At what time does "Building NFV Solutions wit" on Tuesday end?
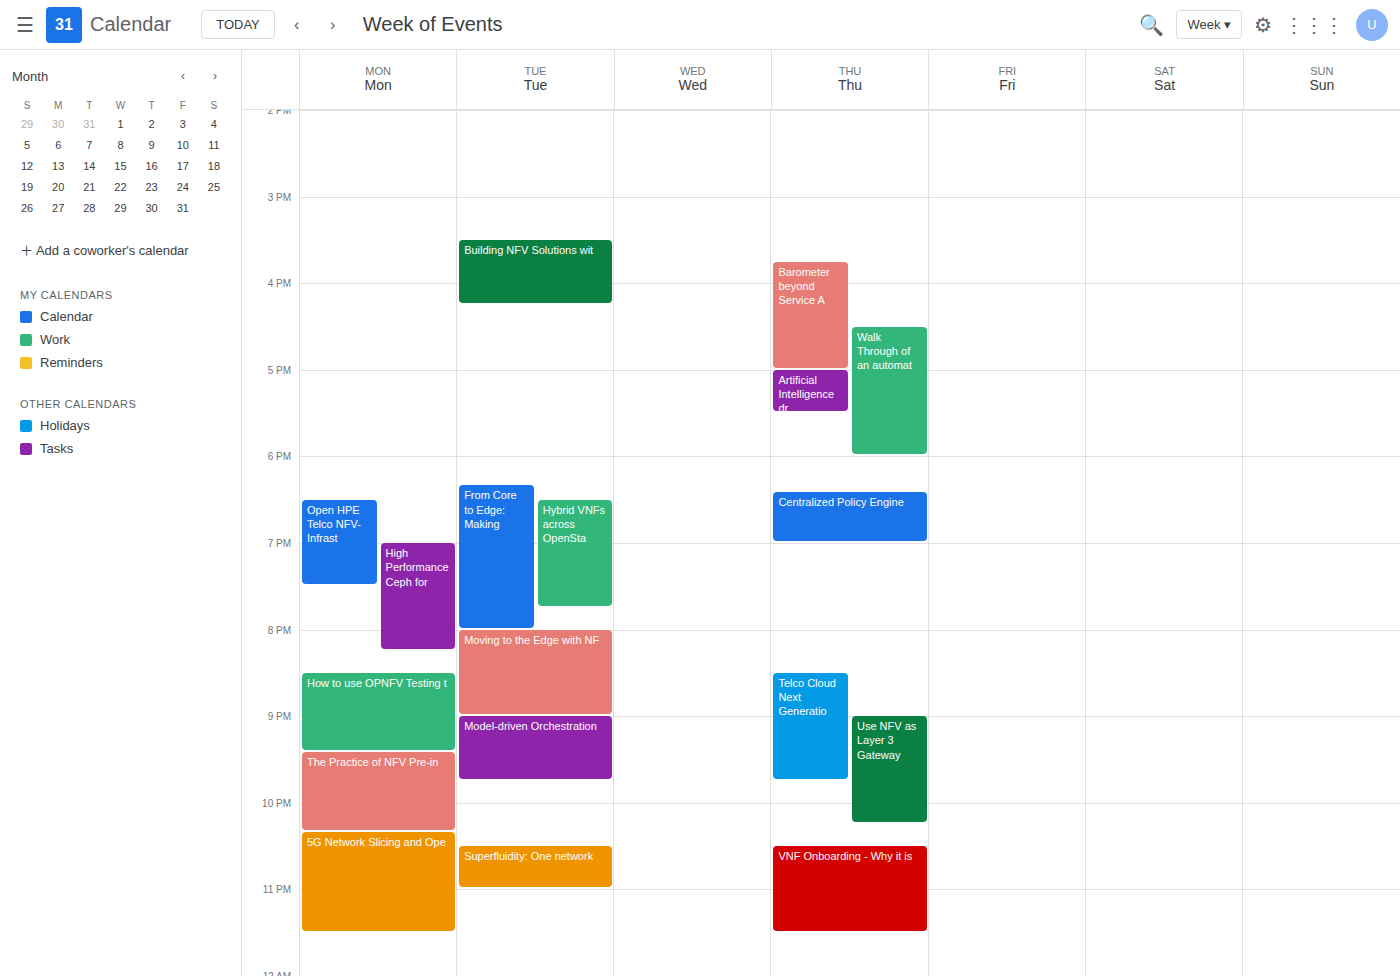
4:15 PM